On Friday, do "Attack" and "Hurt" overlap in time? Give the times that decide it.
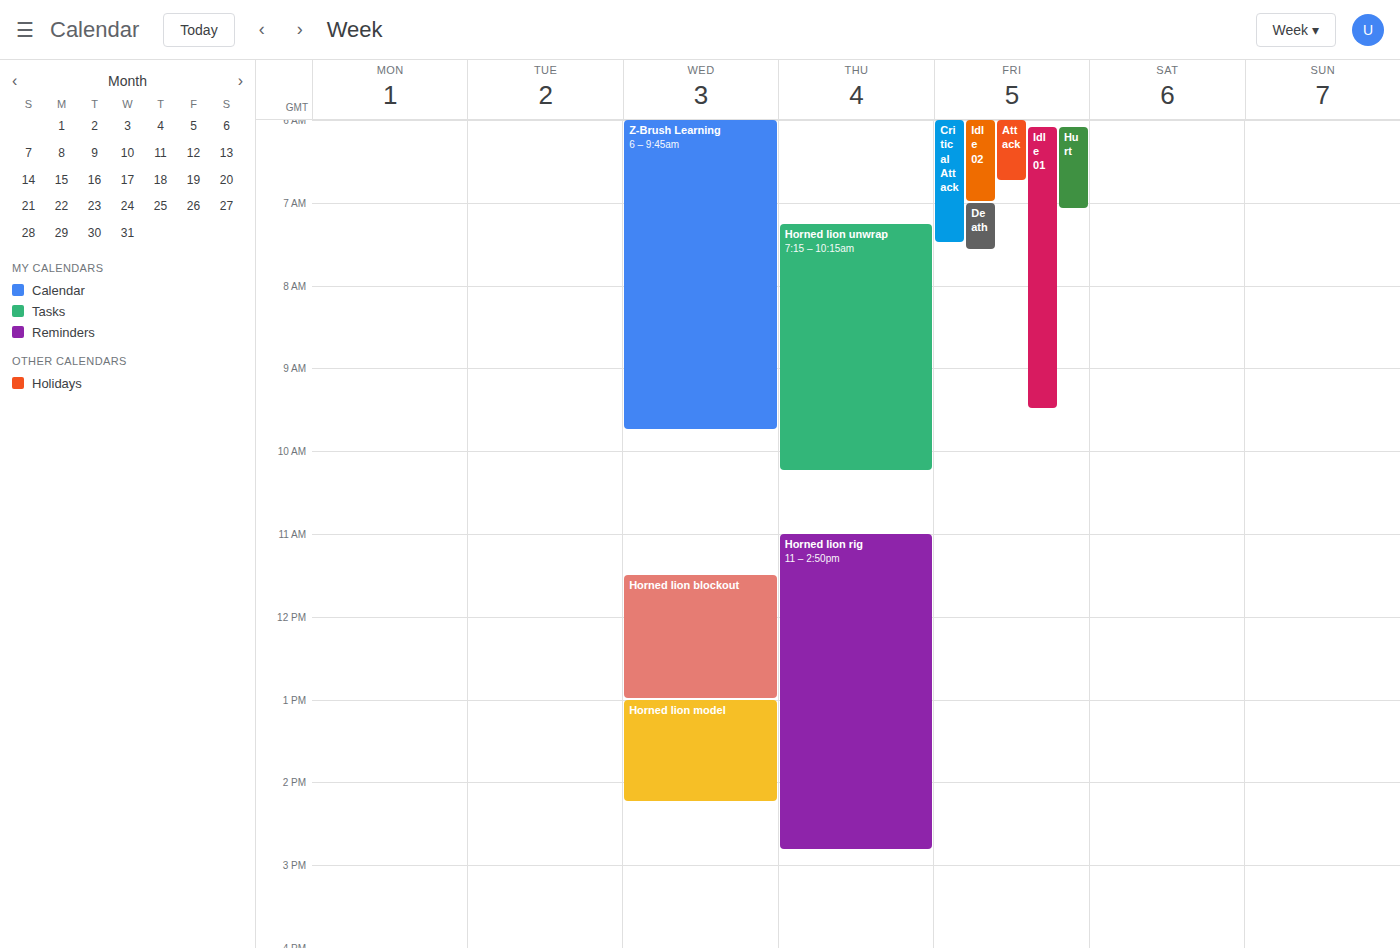
"Hurt" starts at 6:05 AM, before "Attack" ends at 6:45 AM -- they overlap.